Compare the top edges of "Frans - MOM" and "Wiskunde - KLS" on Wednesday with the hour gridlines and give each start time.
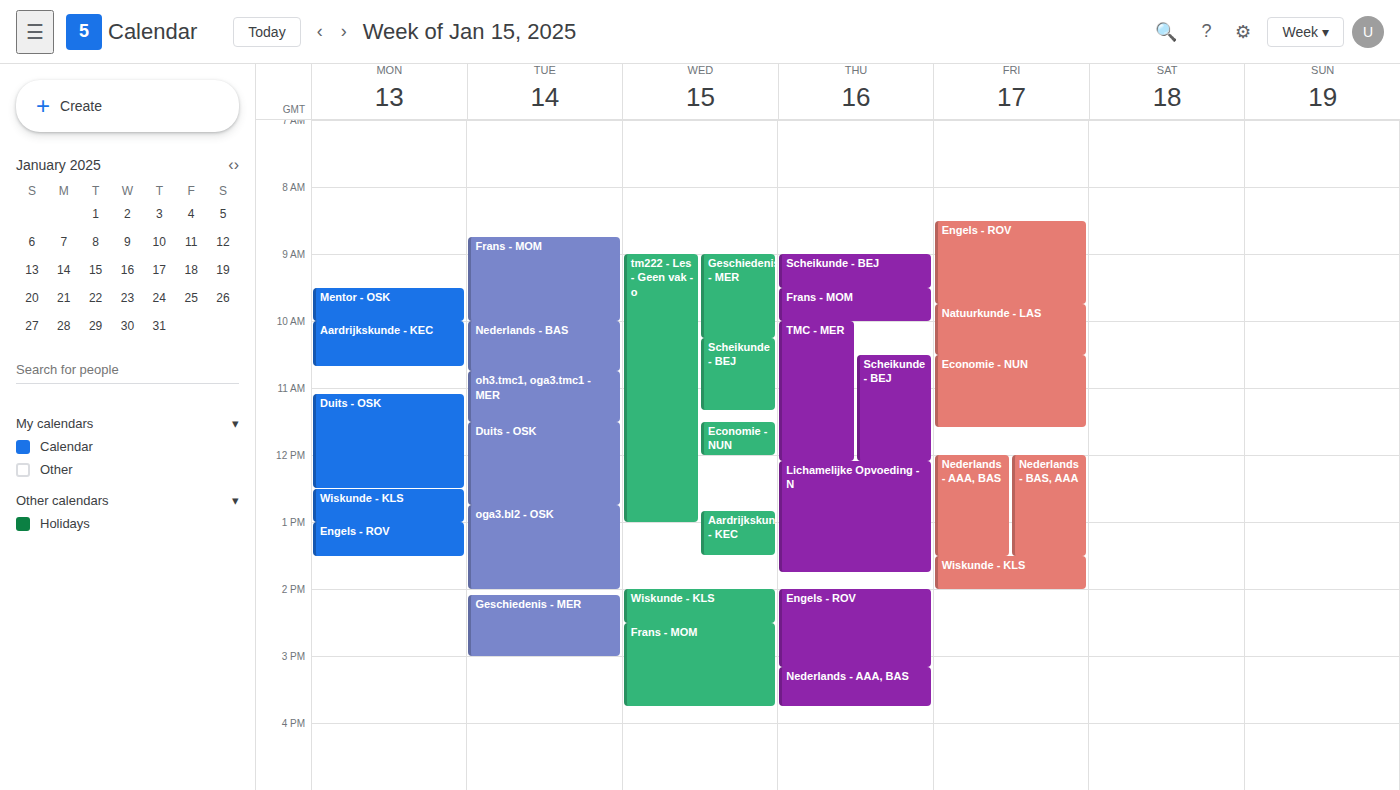
"Frans - MOM": 2:30 PM, halfway between the 2 PM and 3 PM lines. "Wiskunde - KLS": 2:00 PM, exactly on the 2 PM line.